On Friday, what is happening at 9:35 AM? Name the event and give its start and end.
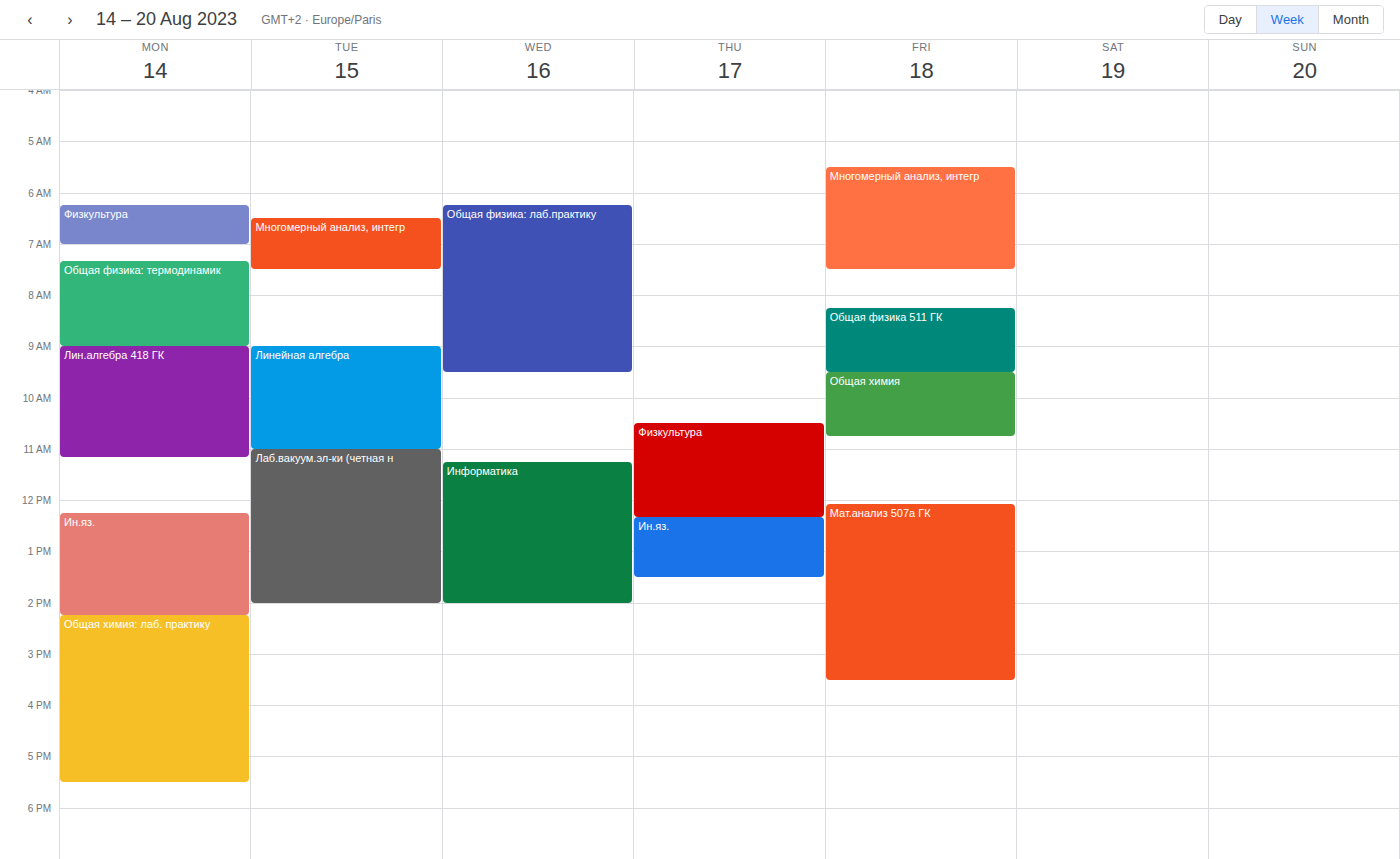
"Общая химия", 9:30 AM to 10:45 AM